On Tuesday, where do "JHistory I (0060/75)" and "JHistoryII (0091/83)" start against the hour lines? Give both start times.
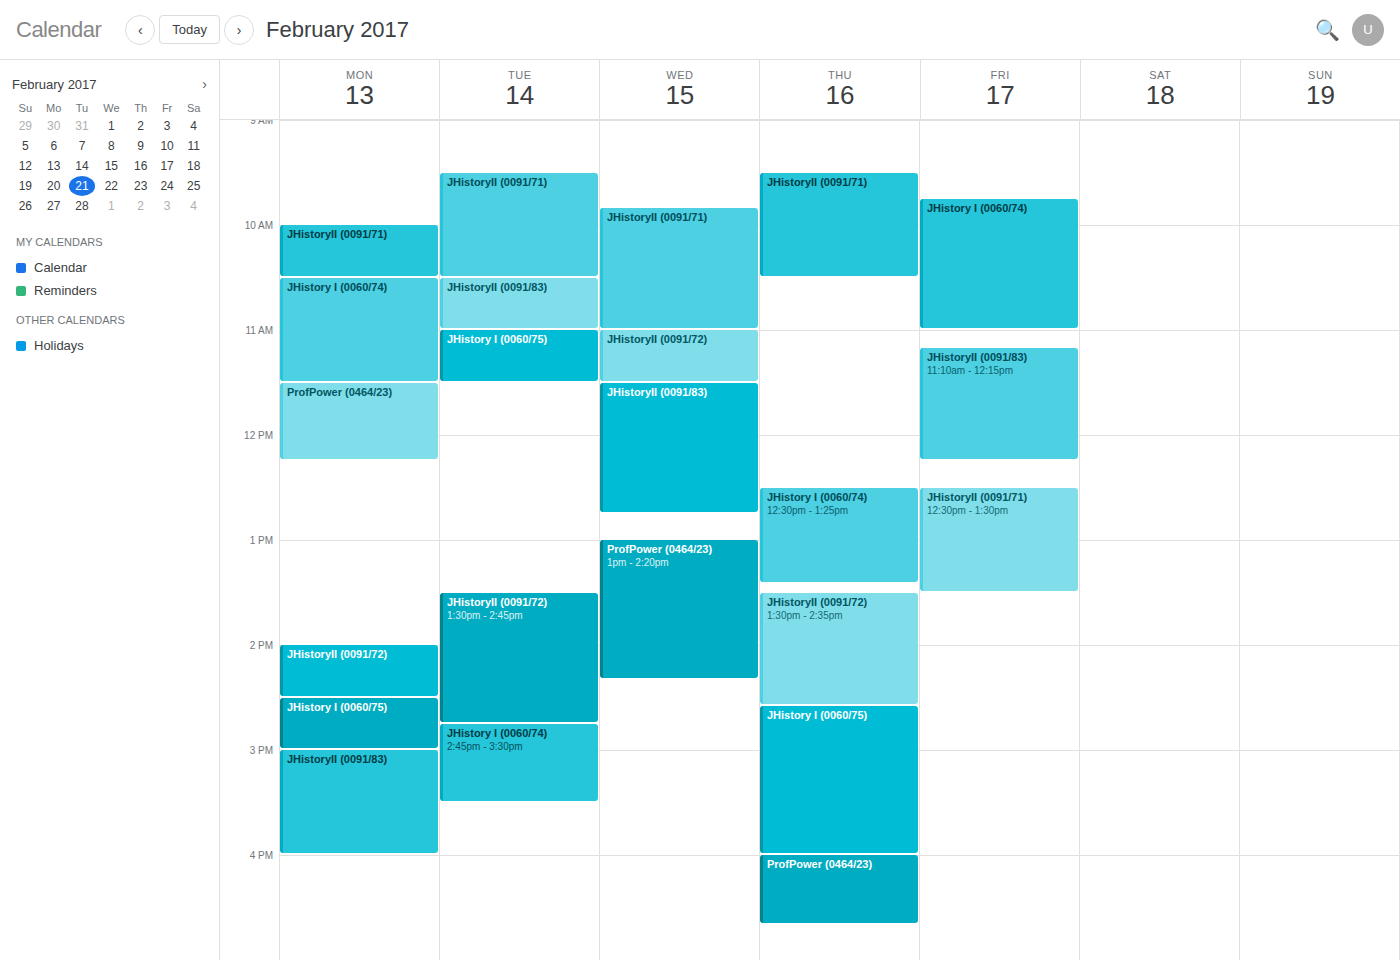
"JHistory I (0060/75)": 11:00 AM, exactly on the 11 AM line. "JHistoryII (0091/83)": 10:30 AM, halfway between the 10 AM and 11 AM lines.